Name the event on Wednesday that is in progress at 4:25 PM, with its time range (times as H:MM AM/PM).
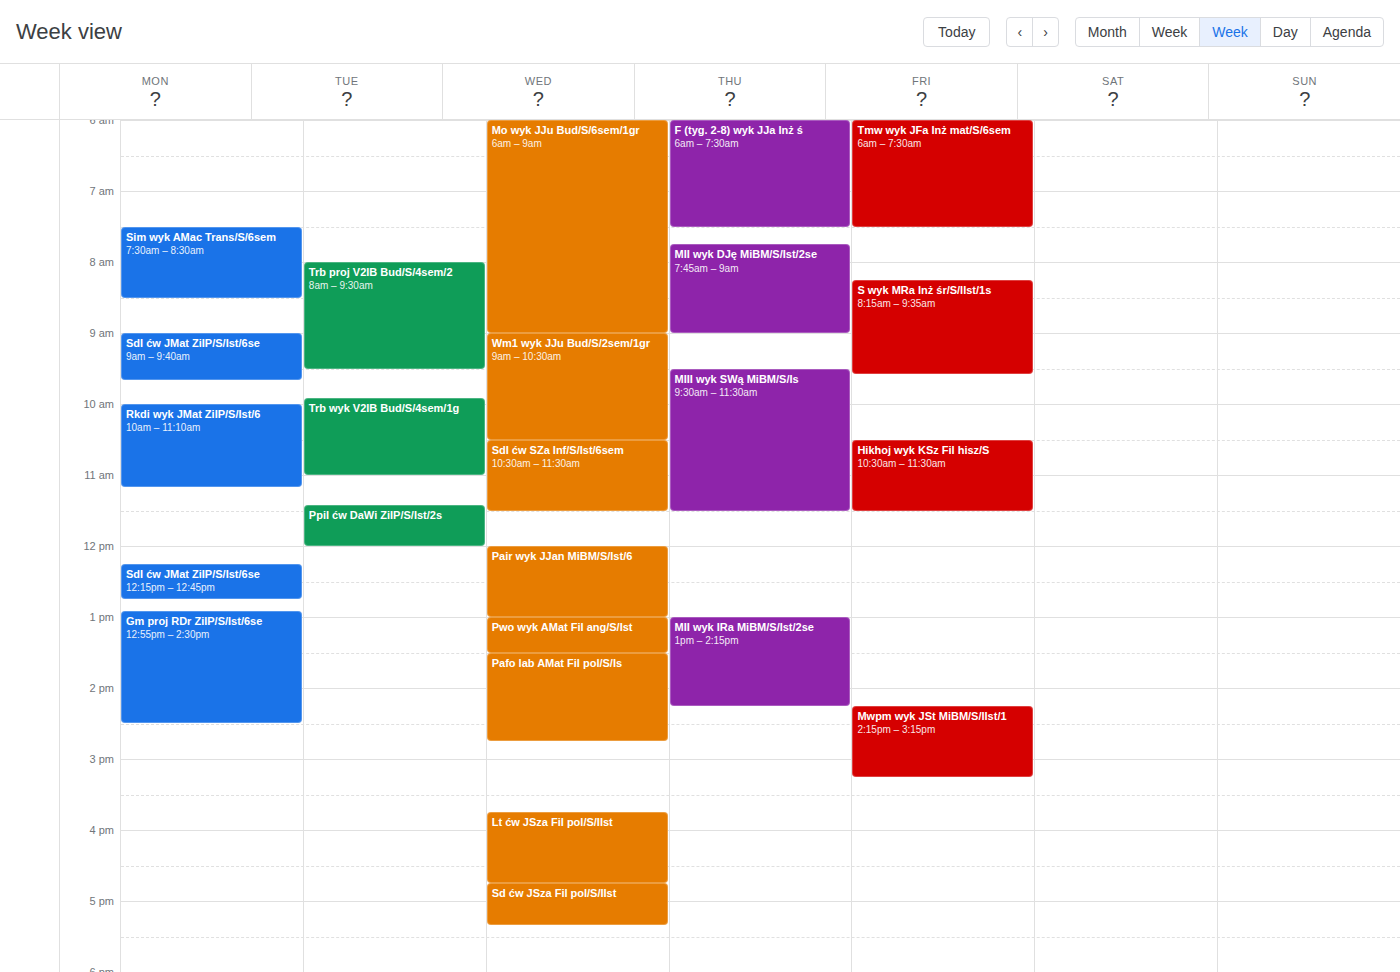
"Lt ćw JSza Fil pol/S/IIst", 3:45 PM to 4:45 PM